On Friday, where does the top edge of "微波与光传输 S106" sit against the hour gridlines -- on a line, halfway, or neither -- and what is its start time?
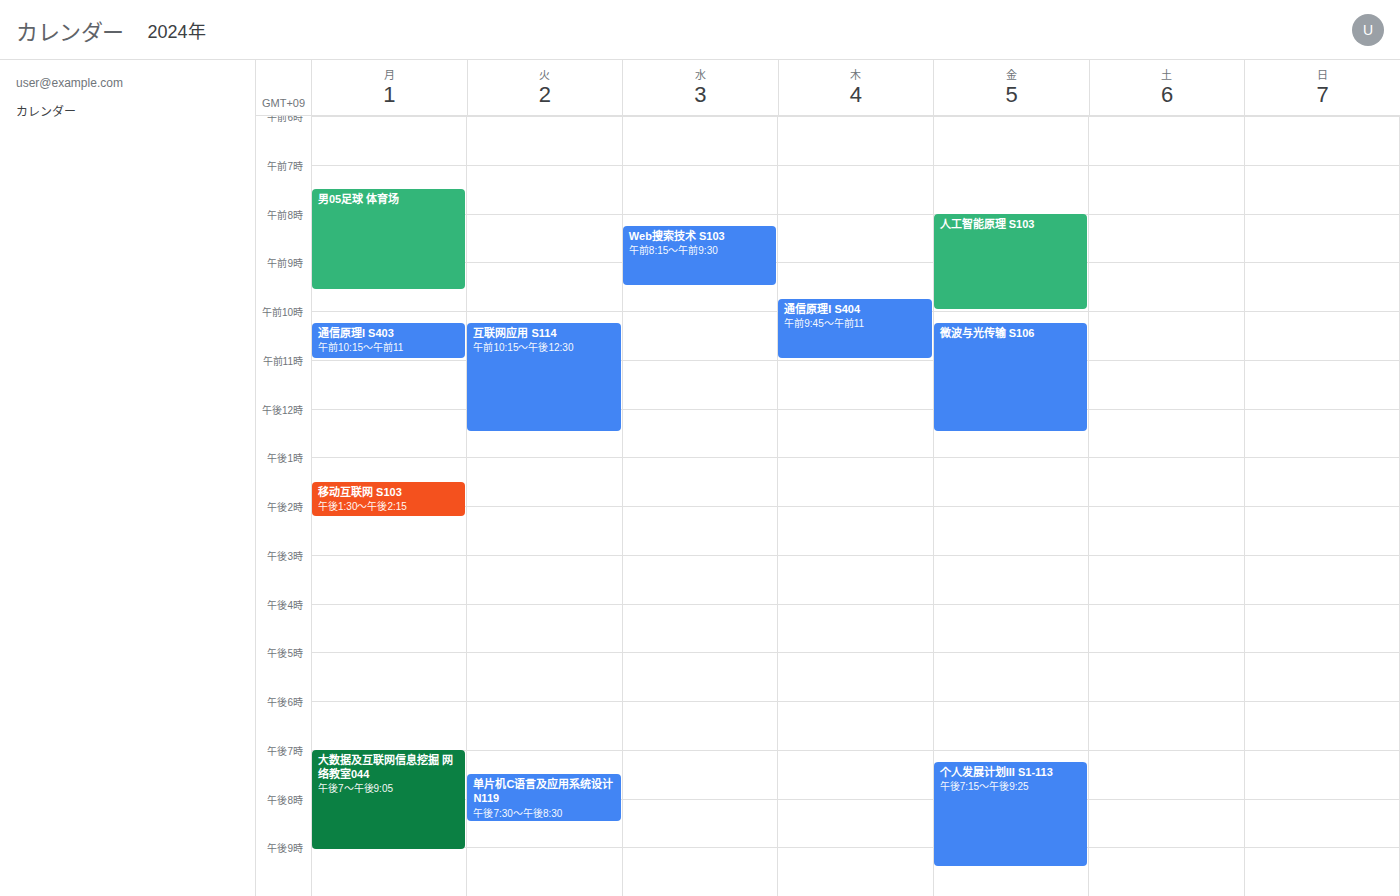
10:15 AM -- neither: a quarter of the way from the 10 AM line to the 11 AM line.